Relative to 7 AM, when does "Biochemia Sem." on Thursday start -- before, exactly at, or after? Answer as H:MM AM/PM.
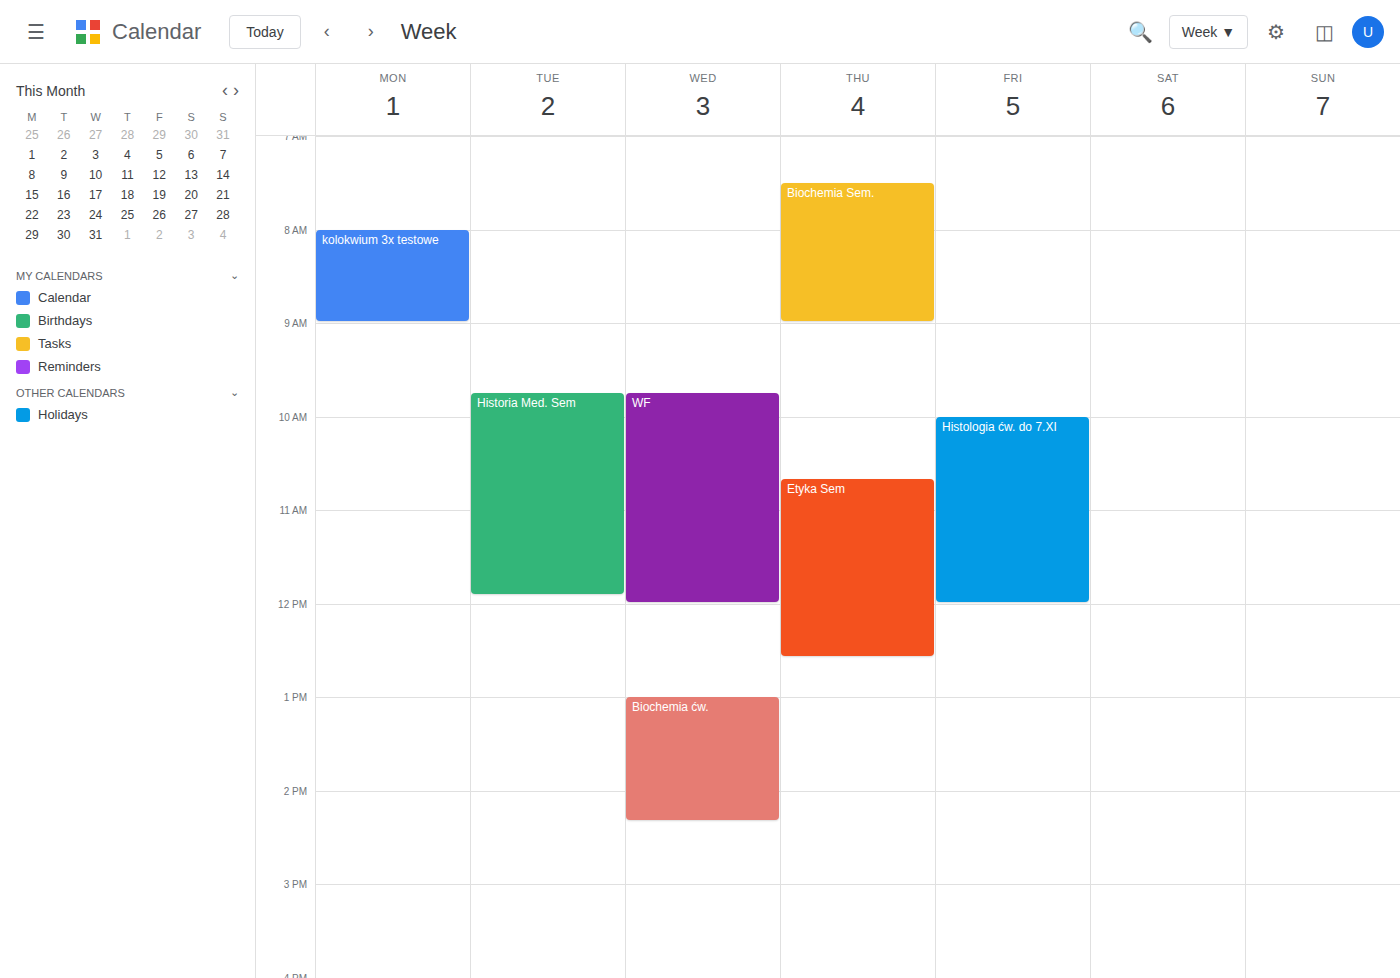
7:30 AM -- after 7 AM, 30 minutes below the 7 AM line.